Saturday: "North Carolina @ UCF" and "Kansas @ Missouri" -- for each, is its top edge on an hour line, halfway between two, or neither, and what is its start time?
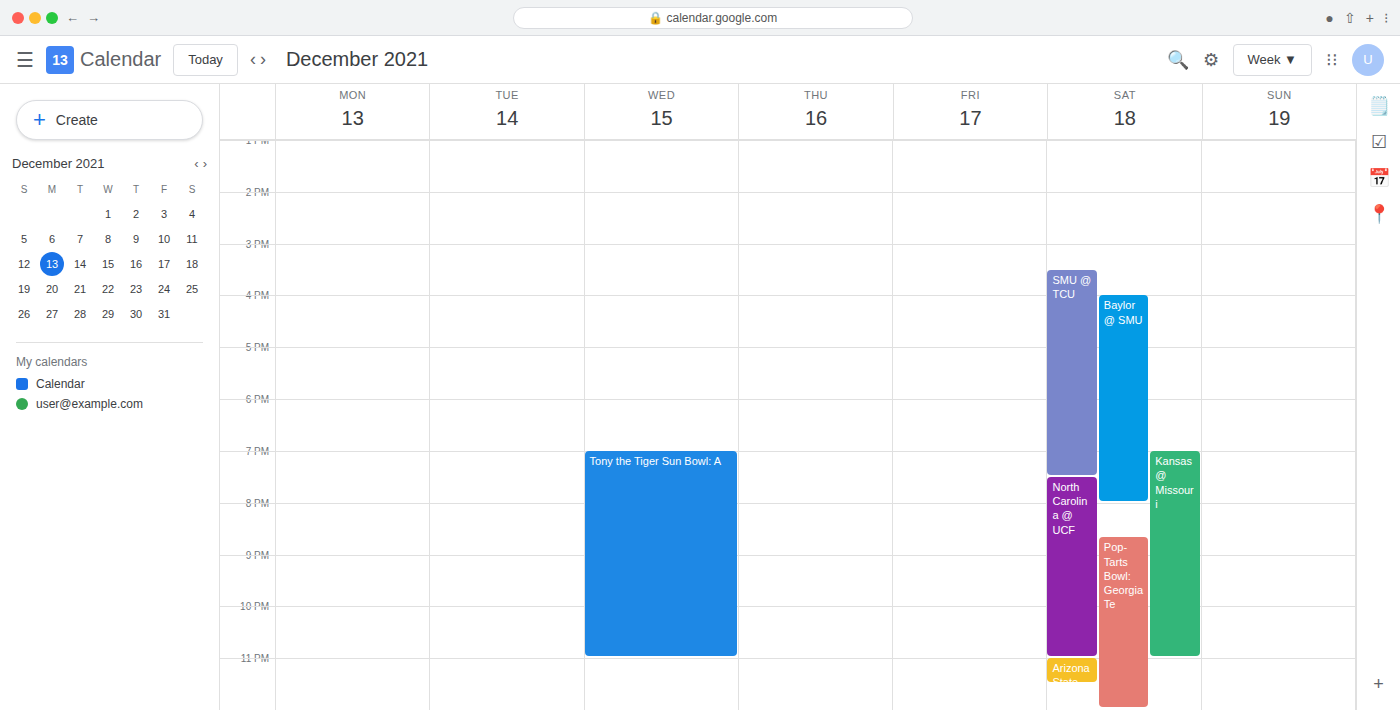
"North Carolina @ UCF": 7:30 PM, halfway between the 7 PM and 8 PM lines. "Kansas @ Missouri": 7:00 PM, exactly on the 7 PM line.